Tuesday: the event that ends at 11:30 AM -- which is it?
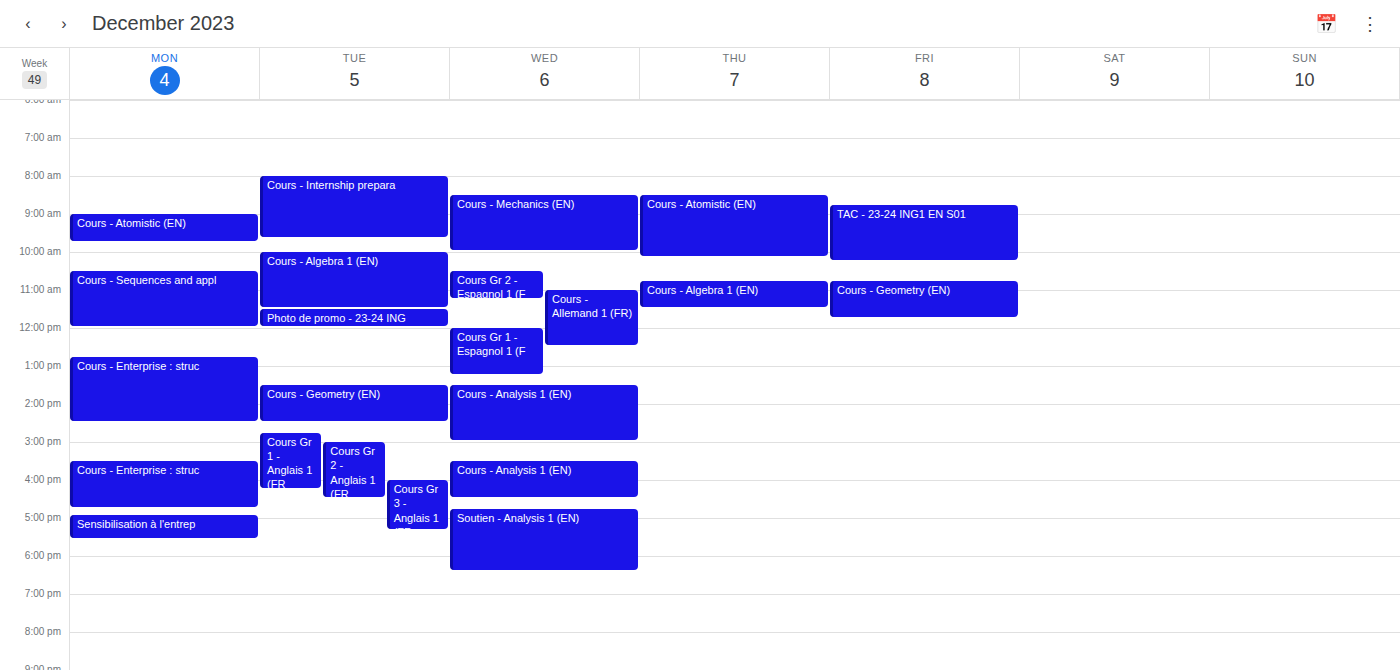
"Cours - Algebra 1 (EN)"